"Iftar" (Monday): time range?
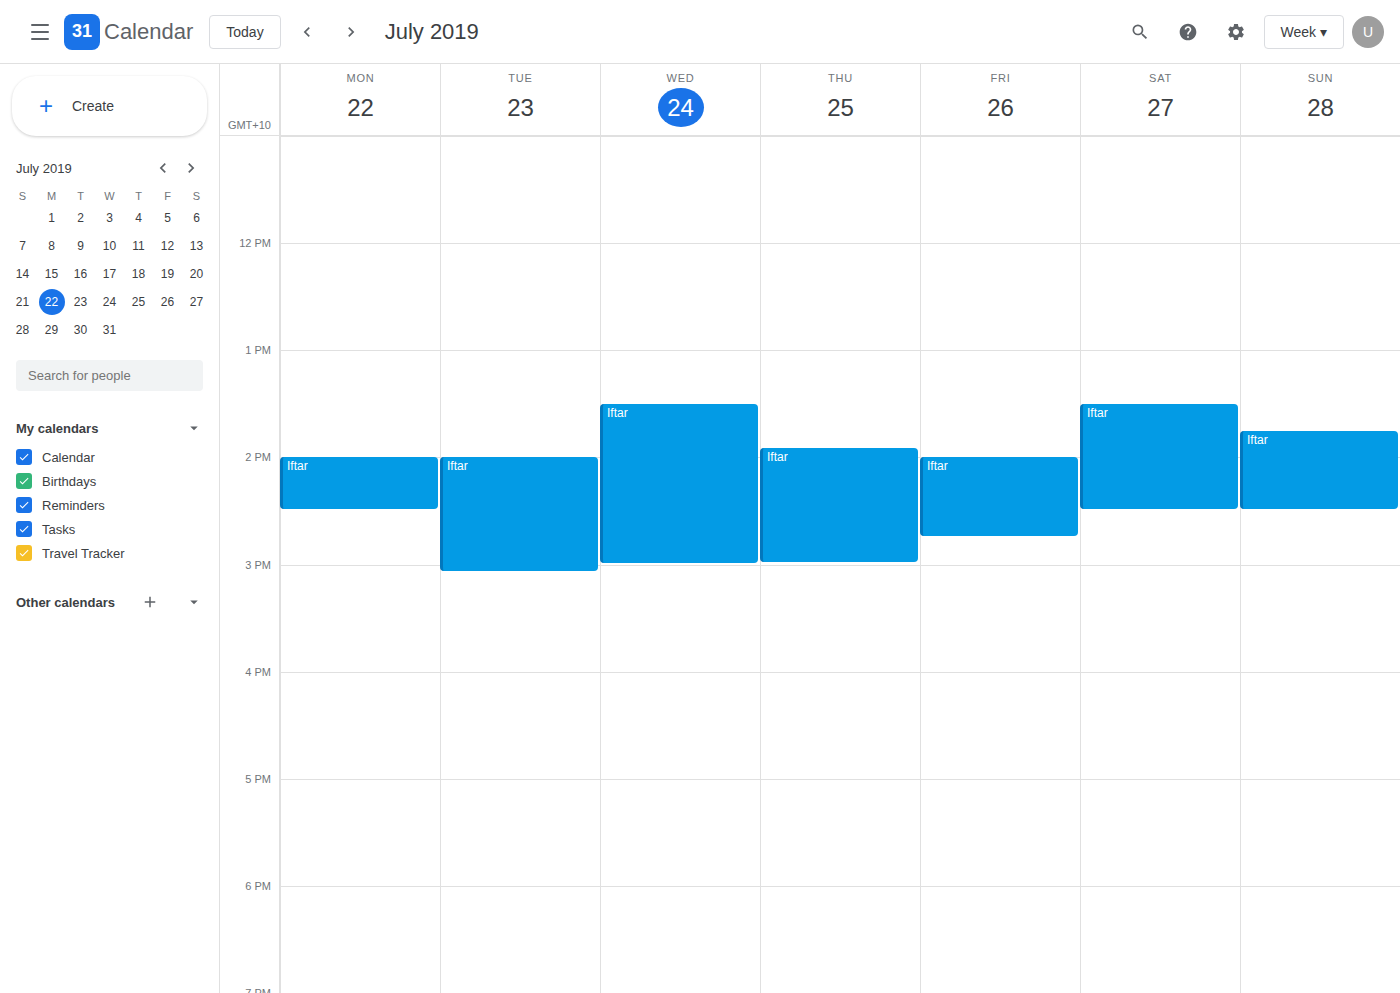
2:00 PM to 2:30 PM